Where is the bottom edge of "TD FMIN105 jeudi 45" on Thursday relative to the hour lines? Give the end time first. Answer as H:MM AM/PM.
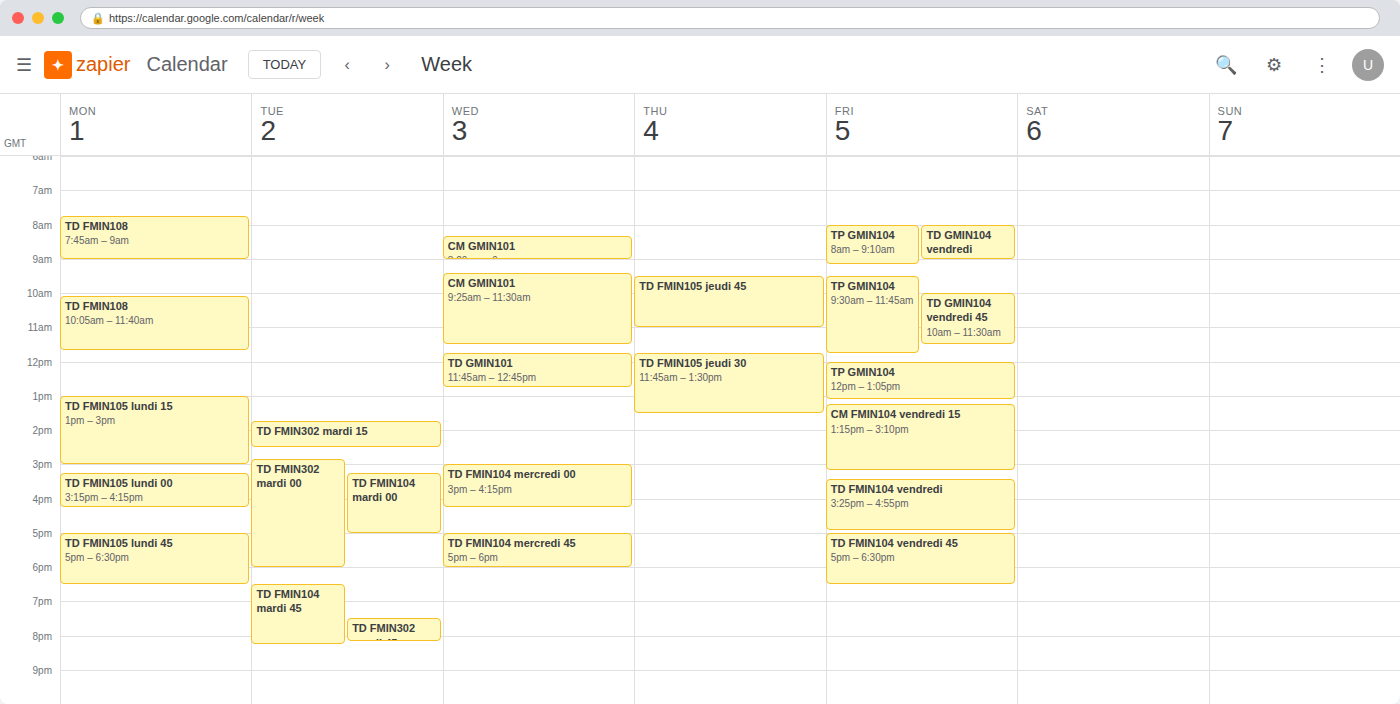
11:00 AM -- exactly on the 11 AM line.